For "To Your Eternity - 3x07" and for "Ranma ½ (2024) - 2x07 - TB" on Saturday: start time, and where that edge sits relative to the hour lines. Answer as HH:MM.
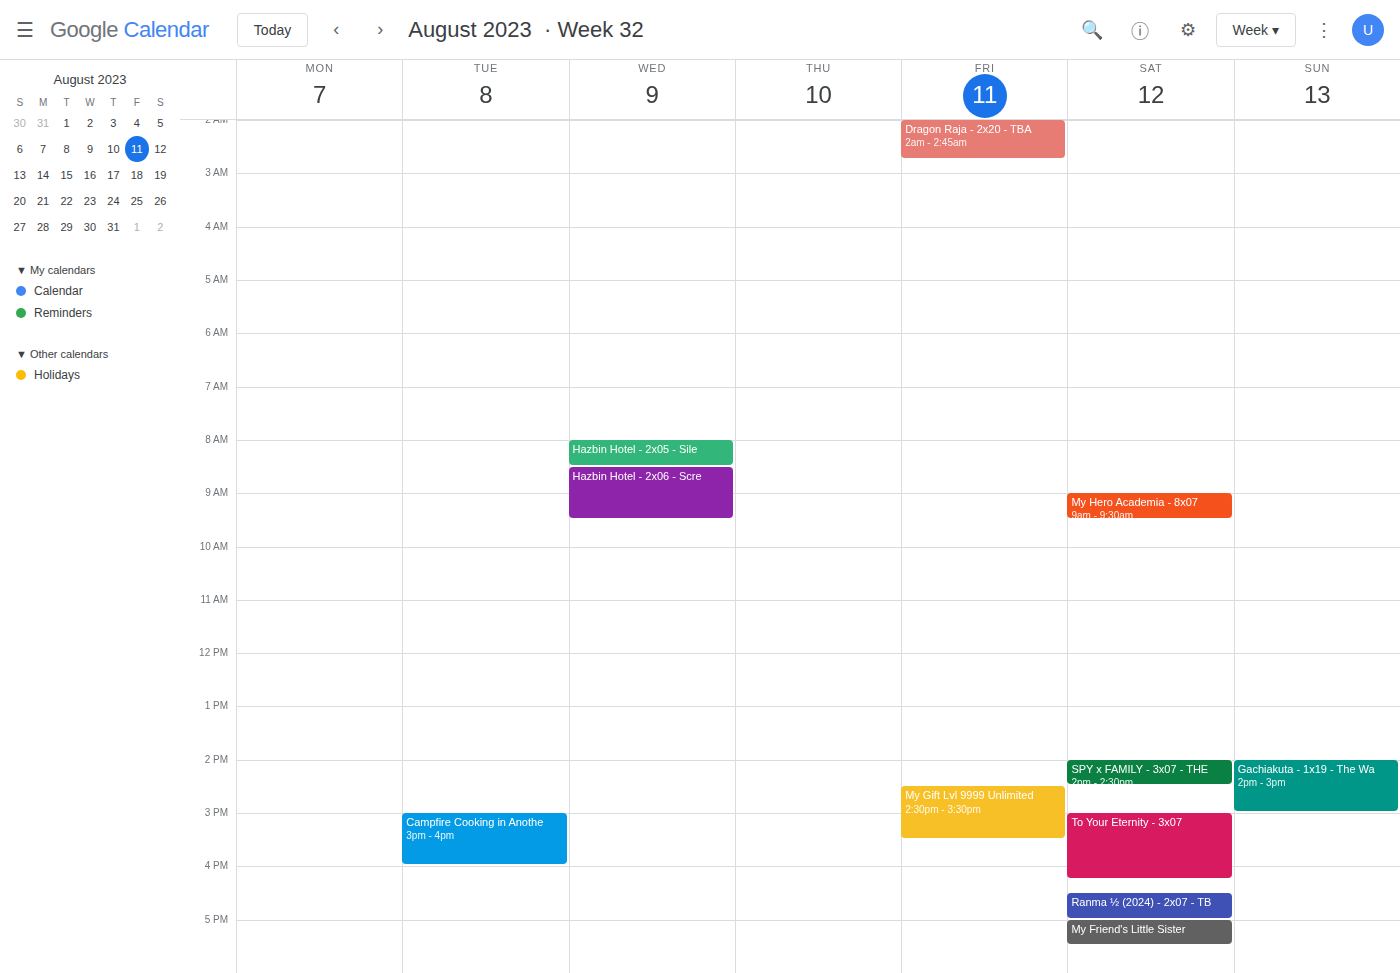
"To Your Eternity - 3x07": 15:00, exactly on the 15:00 line. "Ranma ½ (2024) - 2x07 - TB": 16:30, halfway between the 16:00 and 17:00 lines.